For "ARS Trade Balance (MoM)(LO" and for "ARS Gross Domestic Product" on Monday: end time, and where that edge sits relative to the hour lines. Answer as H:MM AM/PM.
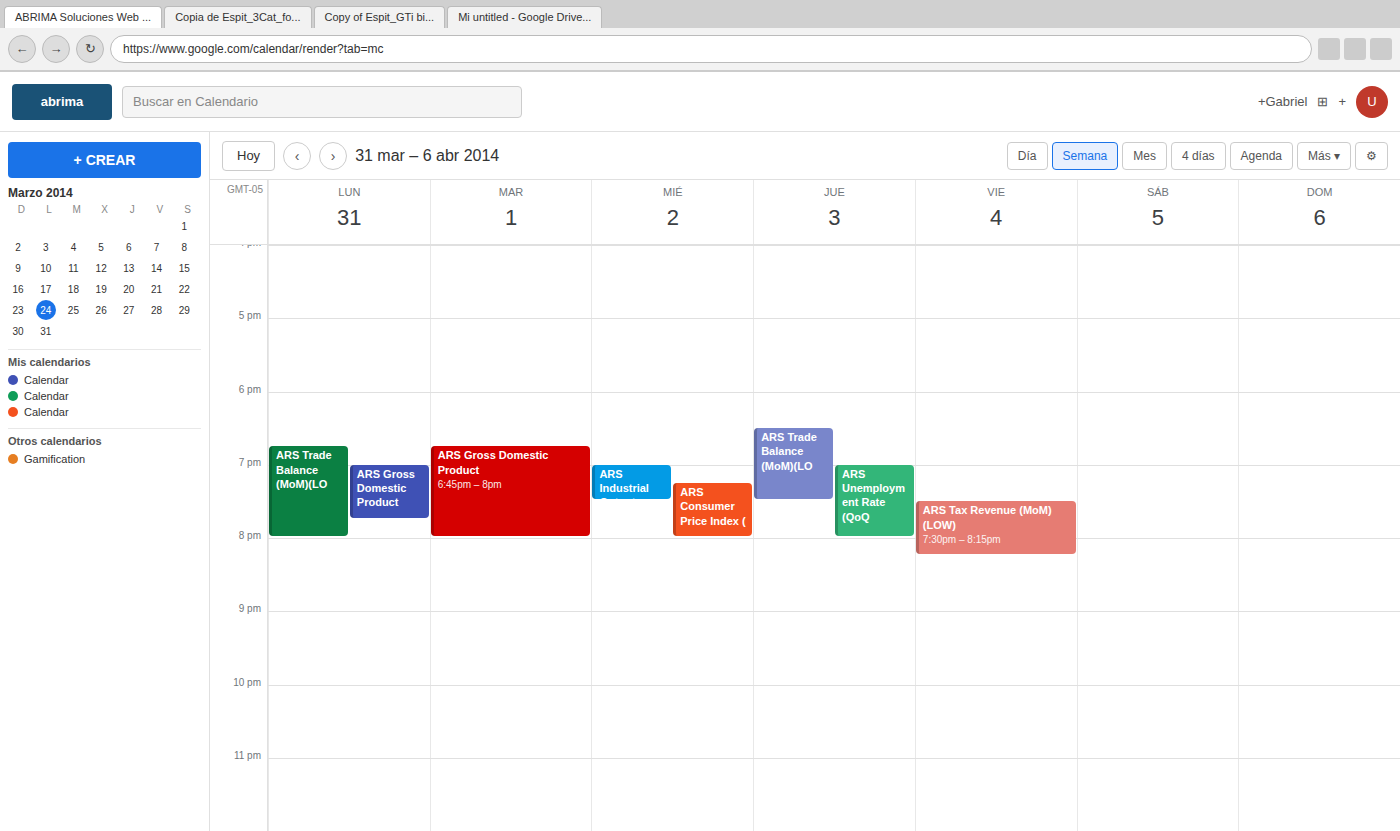
"ARS Trade Balance (MoM)(LO": 8:00 PM, exactly on the 8 PM line. "ARS Gross Domestic Product": 7:45 PM, neither: three quarters of the way from the 7 PM line to the 8 PM line.